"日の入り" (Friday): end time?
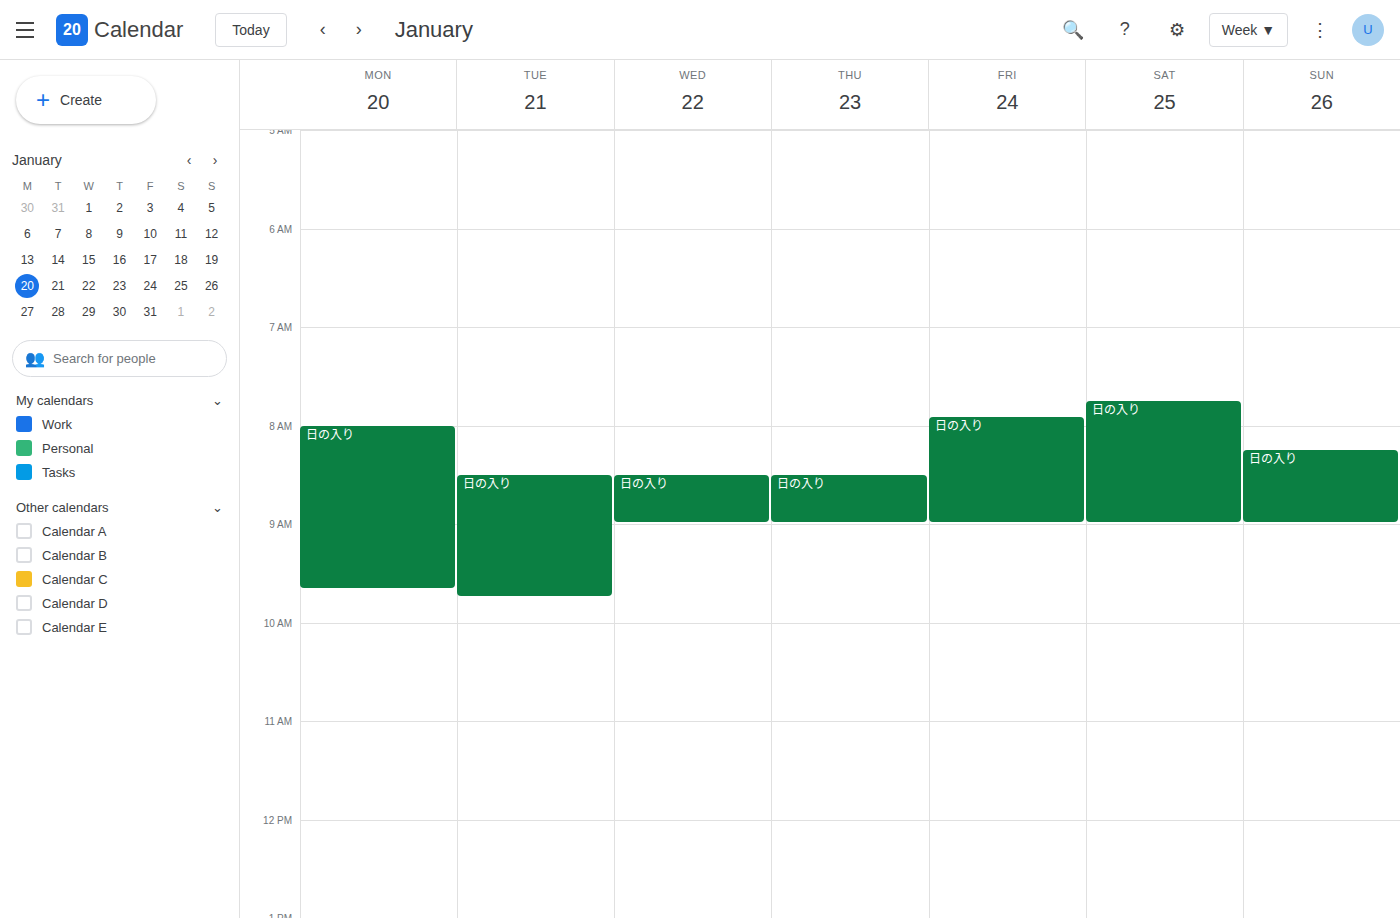
9:00 AM